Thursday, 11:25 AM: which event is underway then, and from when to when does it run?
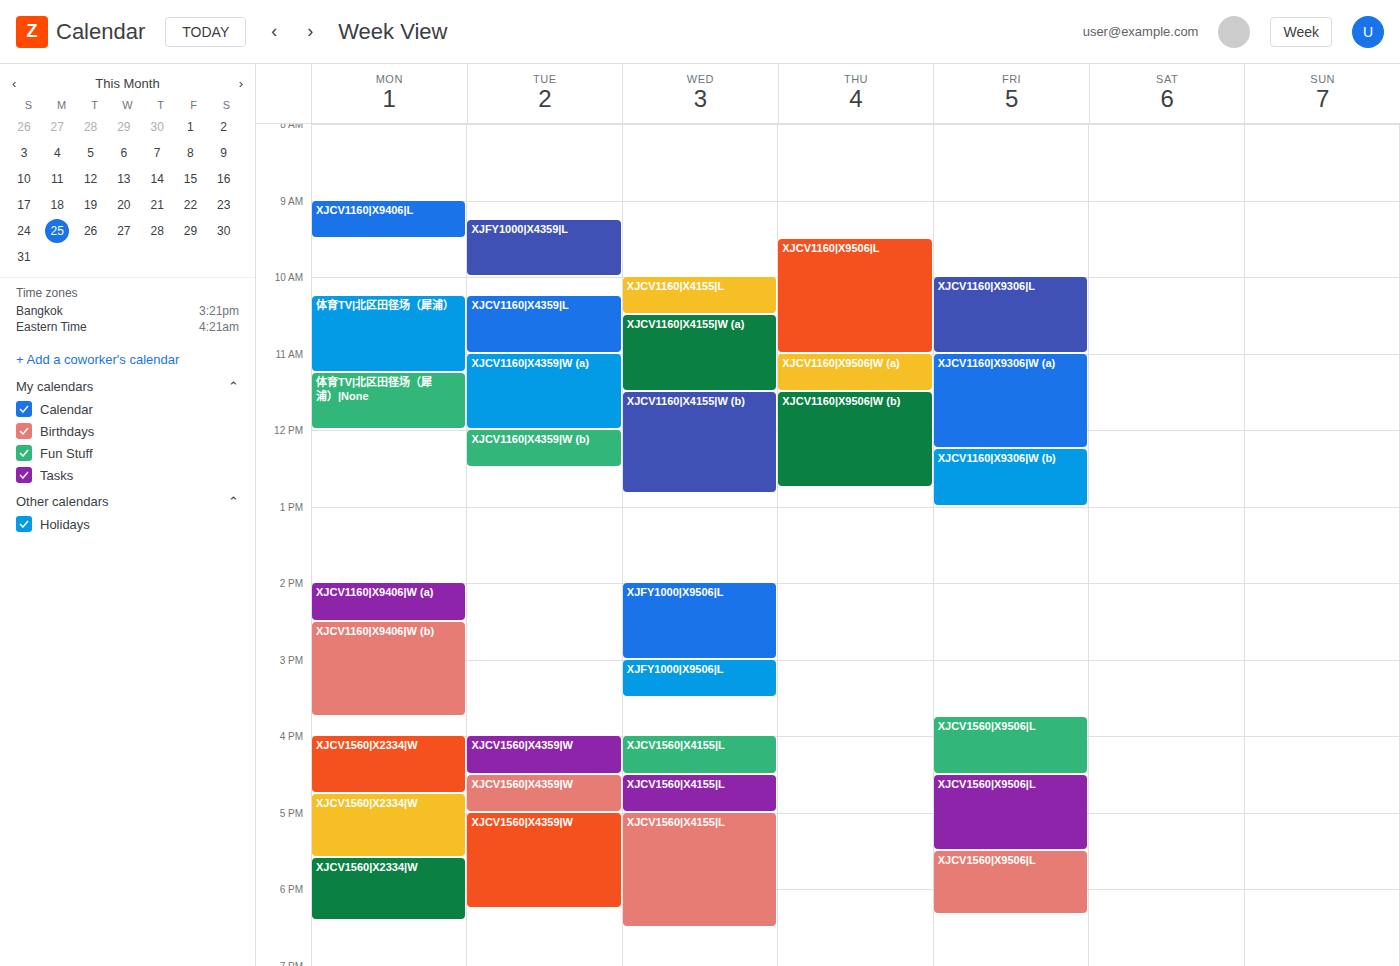
"XJCV1160|X9506|W (a)", 11:00 AM to 11:30 AM